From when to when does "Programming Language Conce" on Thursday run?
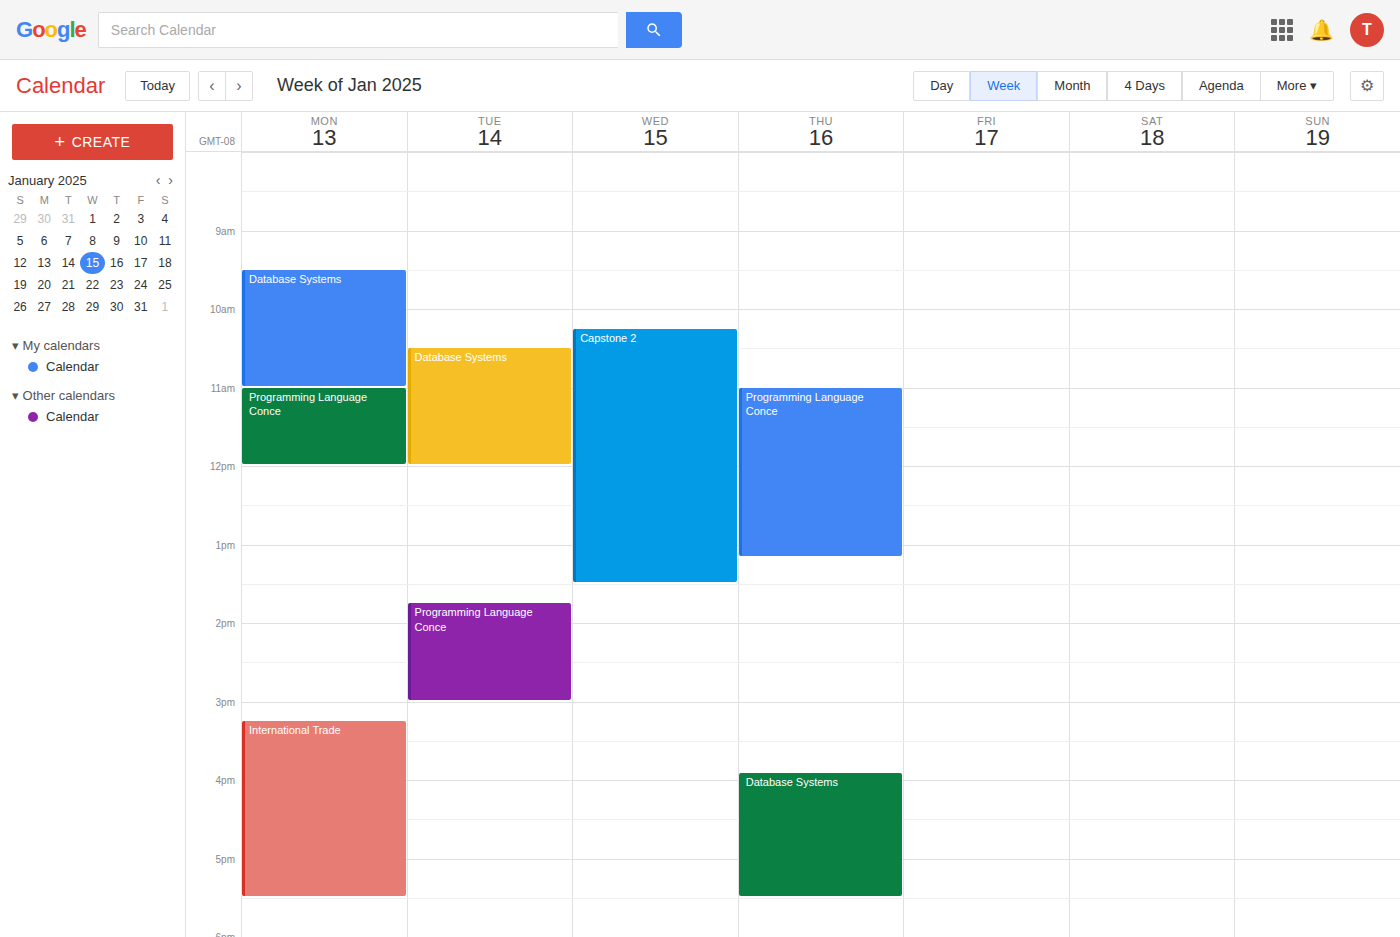
11:00 AM to 1:10 PM